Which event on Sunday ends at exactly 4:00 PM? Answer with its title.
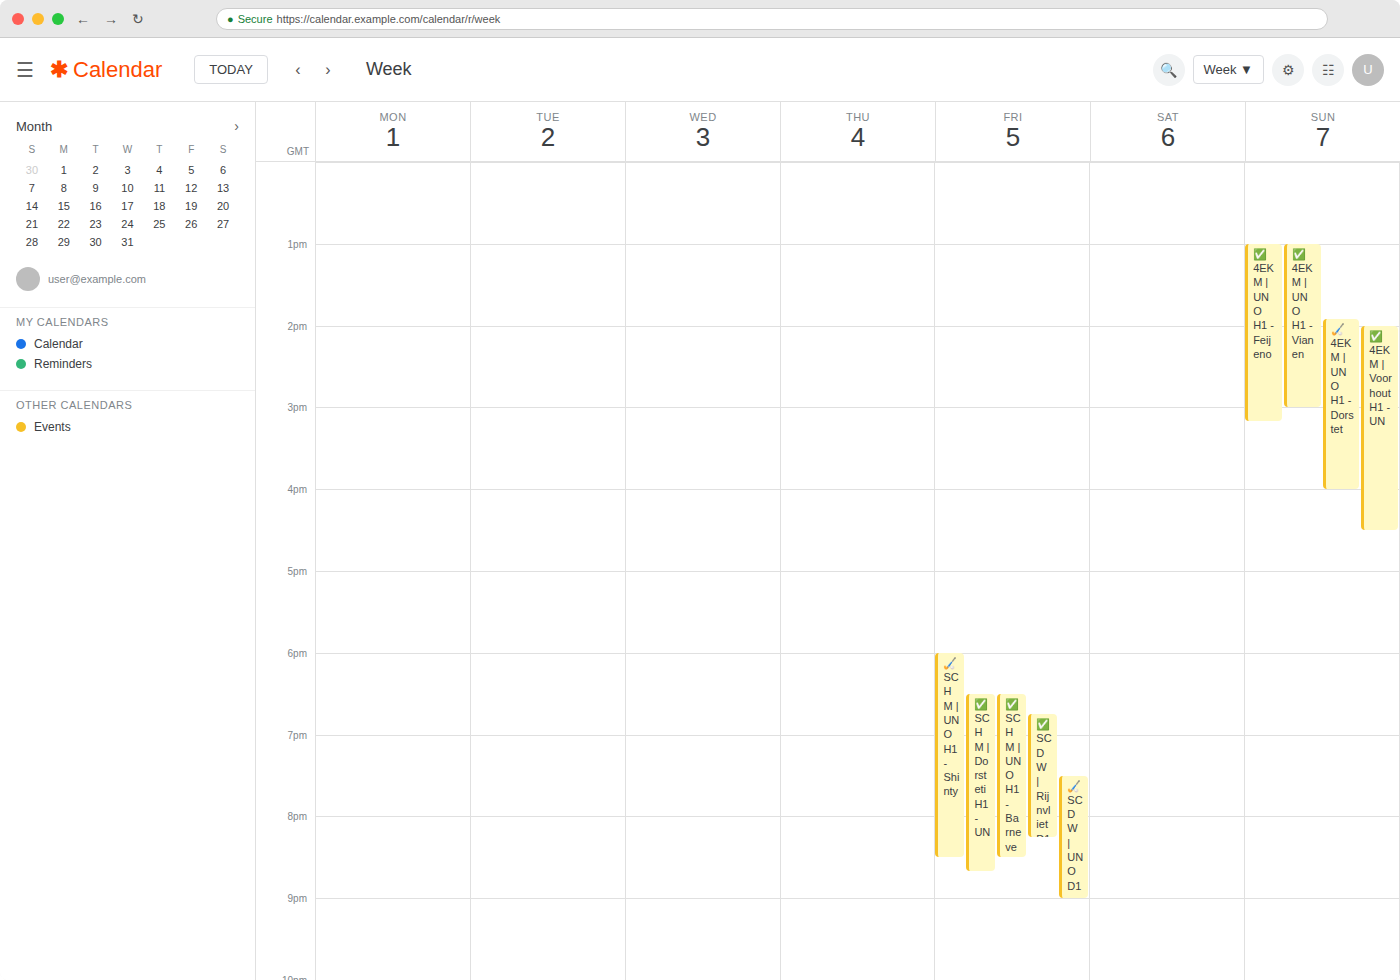
"🏑 4EK M | UNO H1 - Dorstet"